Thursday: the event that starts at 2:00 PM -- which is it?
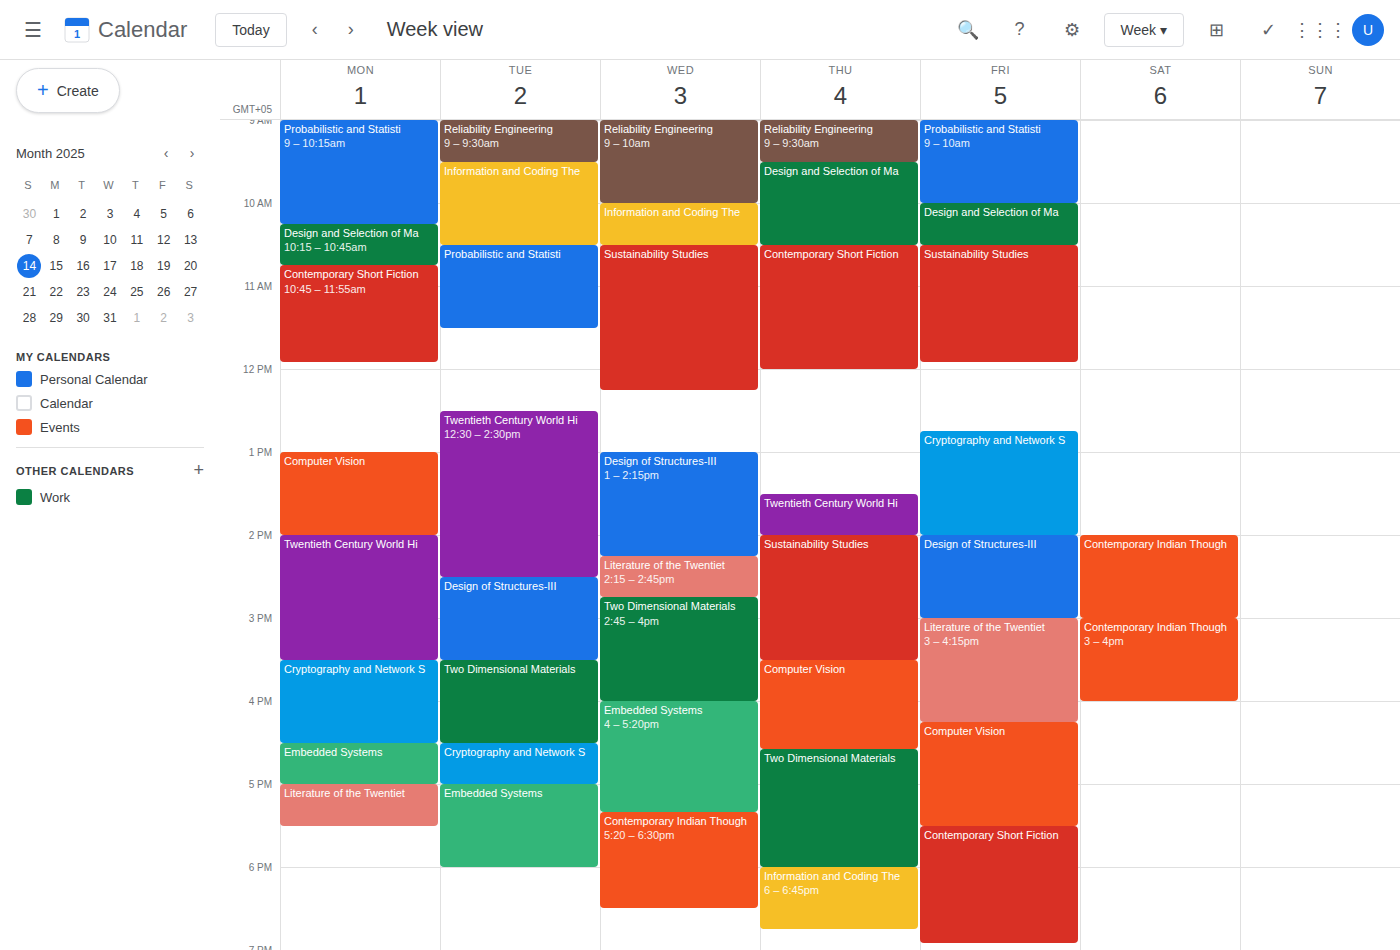
"Sustainability Studies"